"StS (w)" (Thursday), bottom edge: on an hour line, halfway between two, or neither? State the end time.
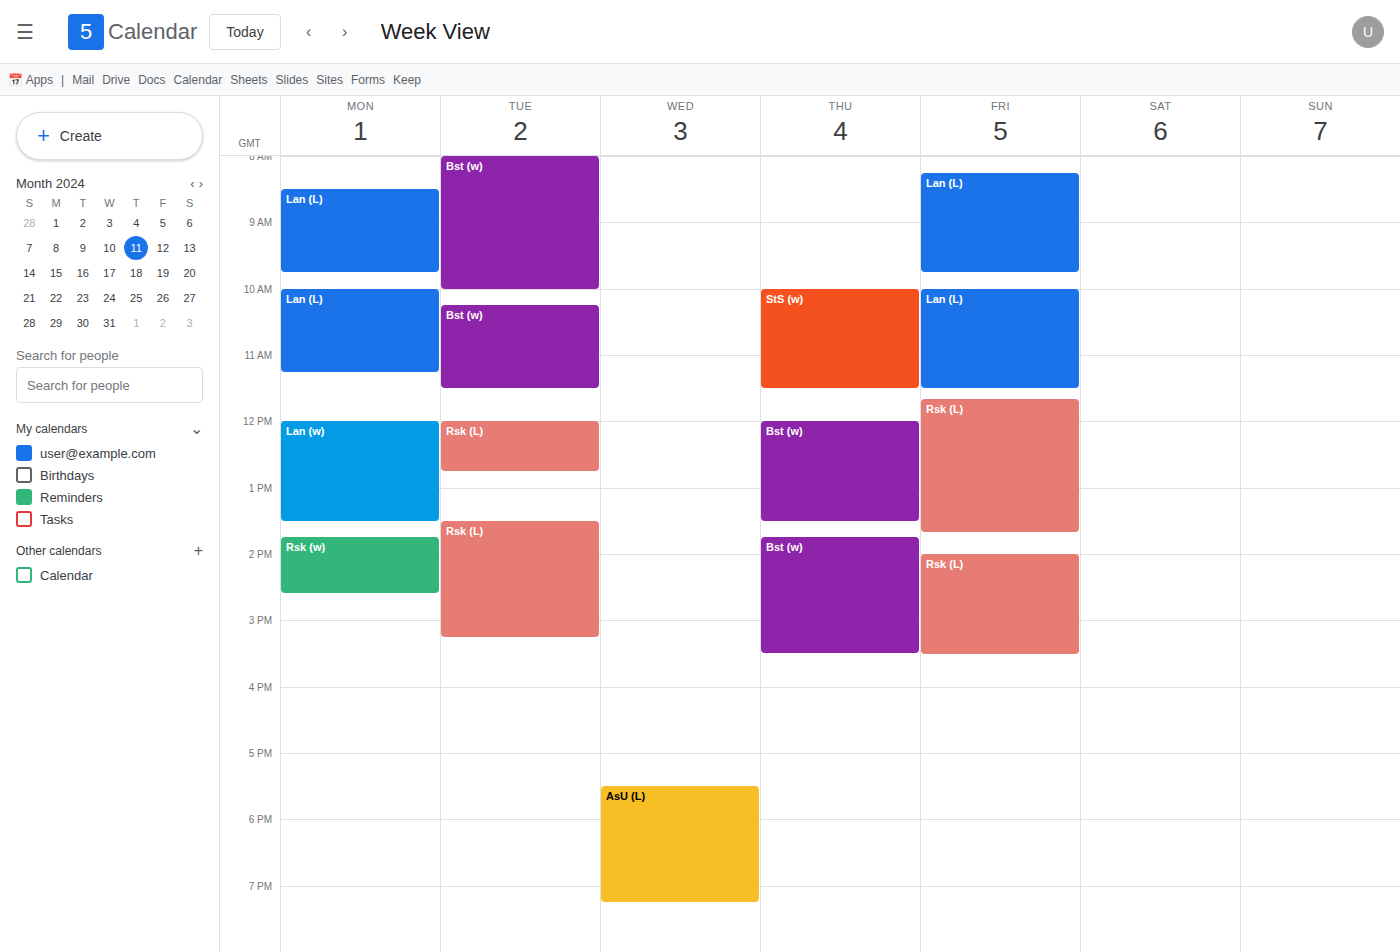
11:30 AM -- halfway between the 11 AM and 12 PM lines.